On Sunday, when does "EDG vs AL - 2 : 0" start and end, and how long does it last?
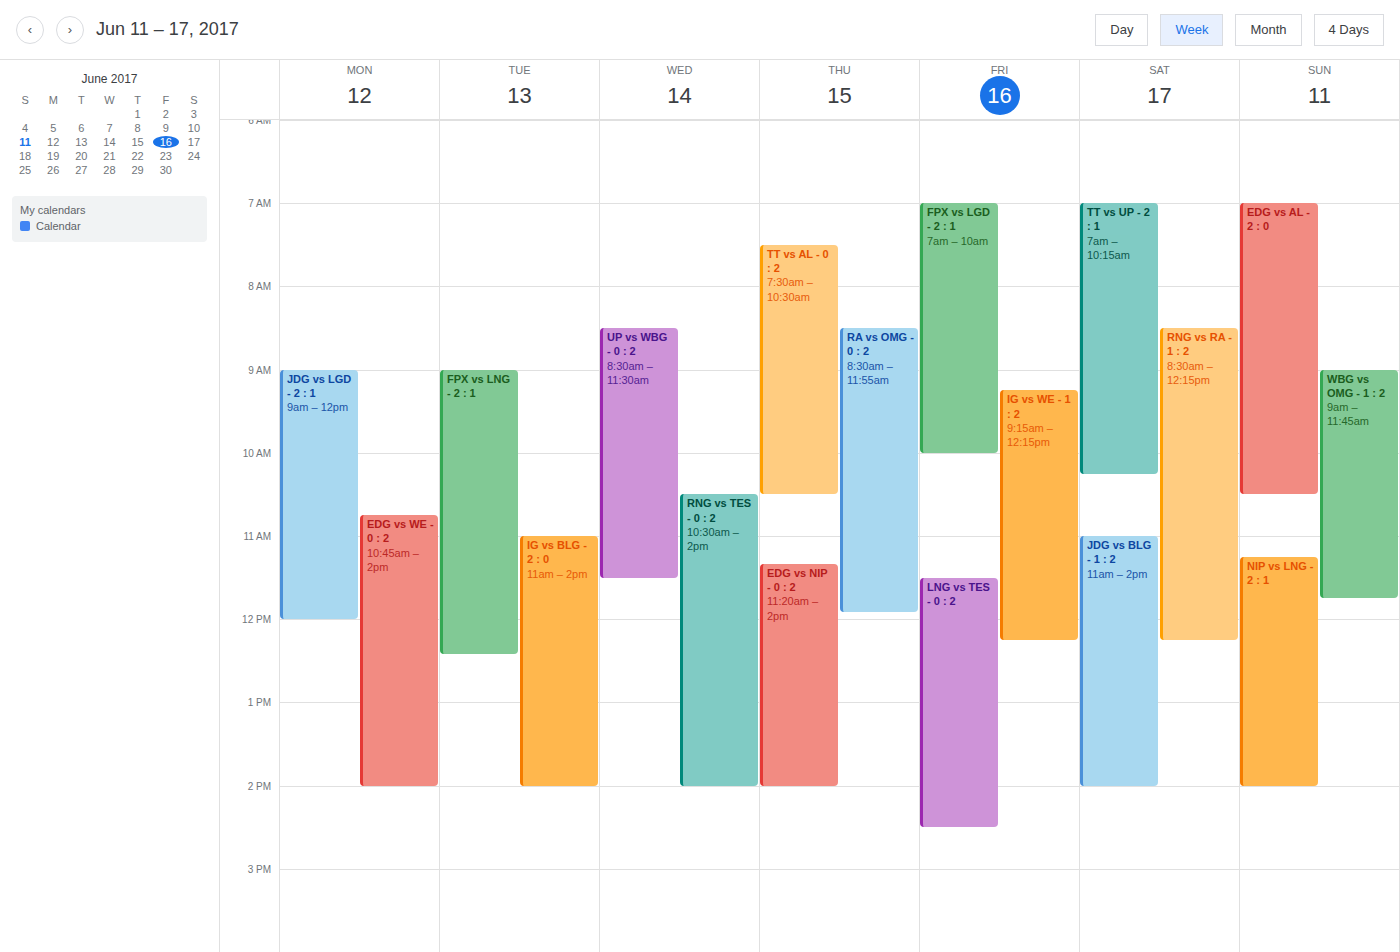
7:00 AM to 10:30 AM, 3 hours 30 minutes